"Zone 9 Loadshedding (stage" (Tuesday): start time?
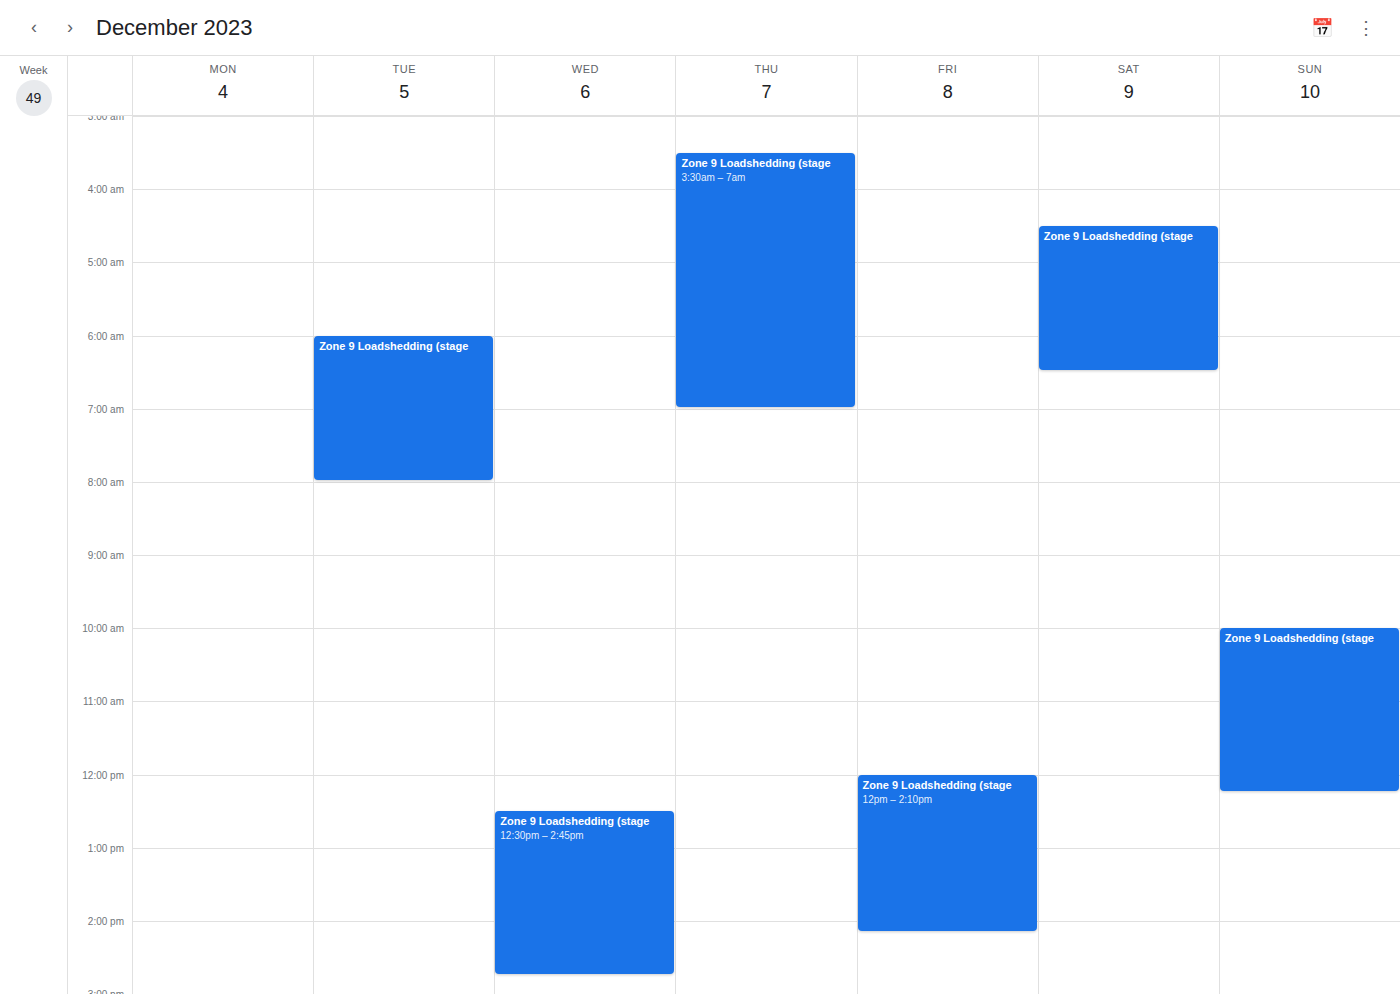
6:00 AM